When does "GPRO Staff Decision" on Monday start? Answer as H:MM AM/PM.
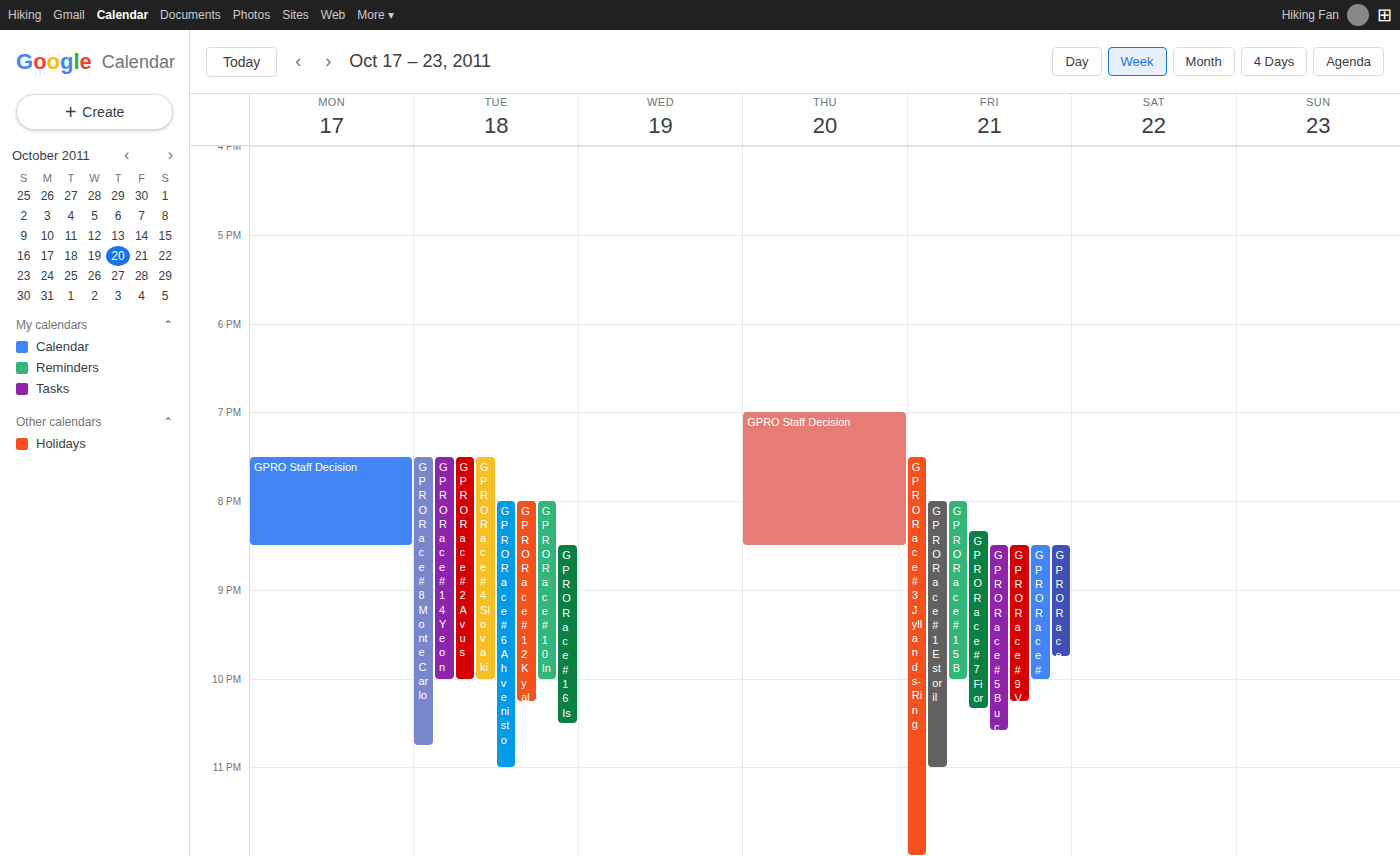
7:30 PM